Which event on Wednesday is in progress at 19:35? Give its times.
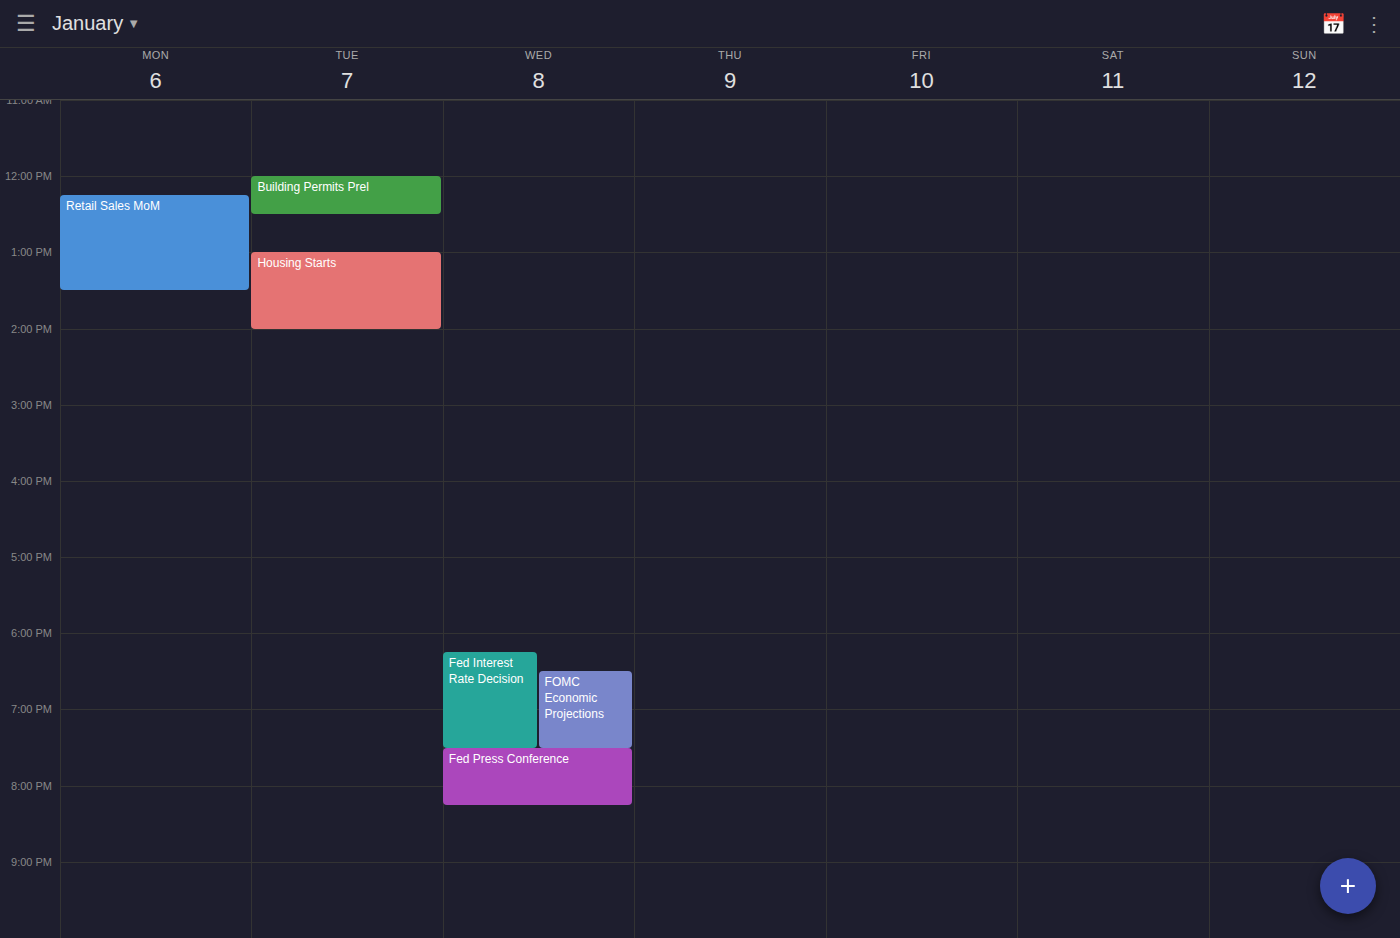
"Fed Press Conference", 19:30 to 20:15